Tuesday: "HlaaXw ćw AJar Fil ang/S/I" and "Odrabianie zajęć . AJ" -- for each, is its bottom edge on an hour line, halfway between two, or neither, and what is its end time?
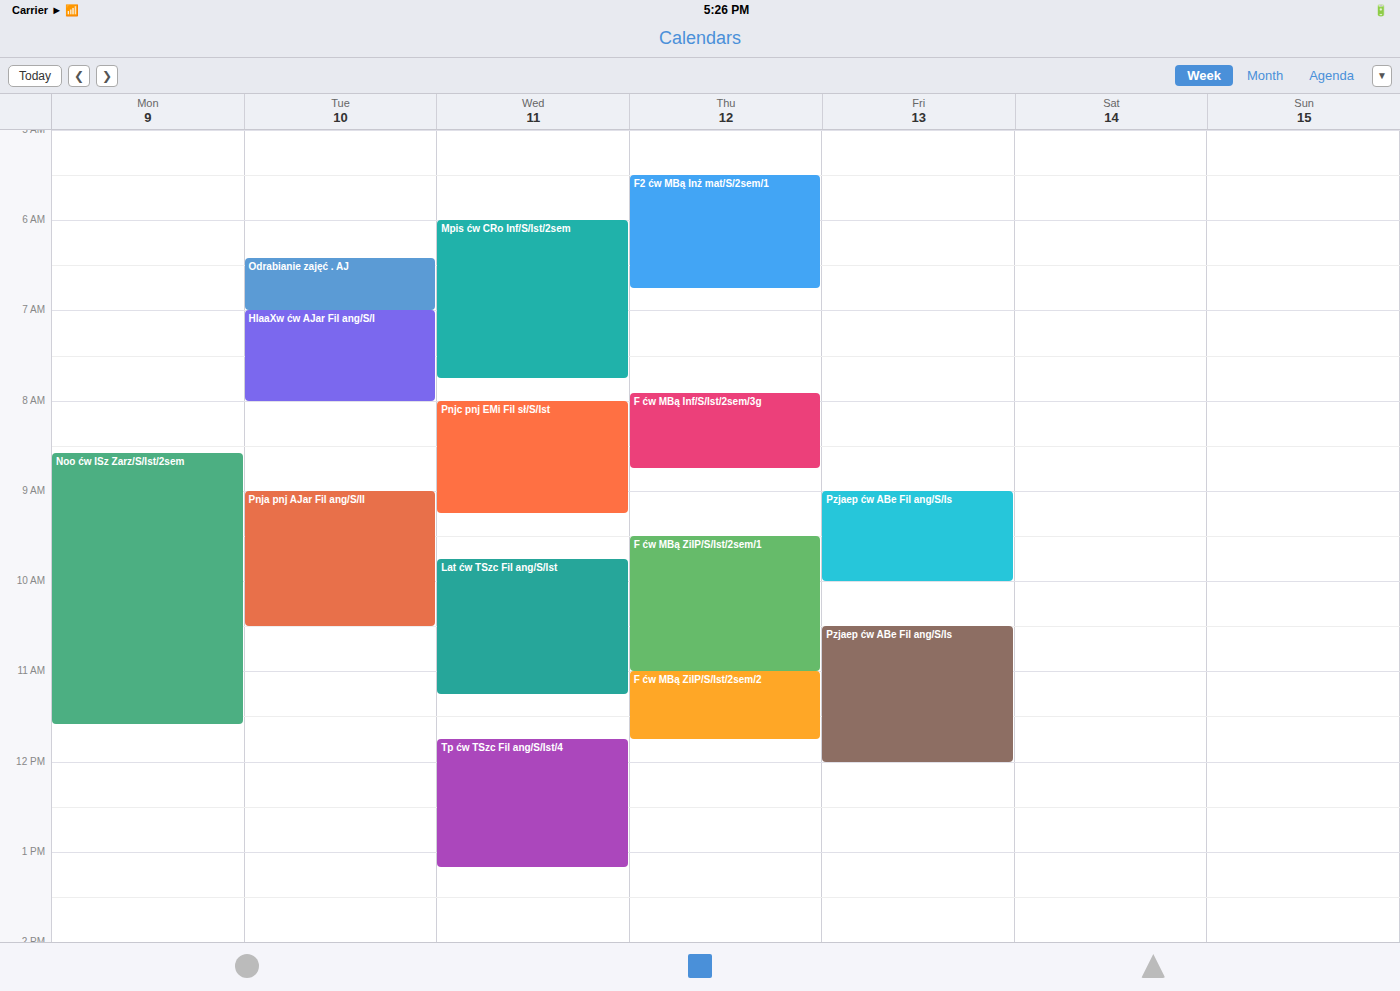
"HlaaXw ćw AJar Fil ang/S/I": 8:00 AM, exactly on the 8 AM line. "Odrabianie zajęć . AJ": 7:00 AM, exactly on the 7 AM line.